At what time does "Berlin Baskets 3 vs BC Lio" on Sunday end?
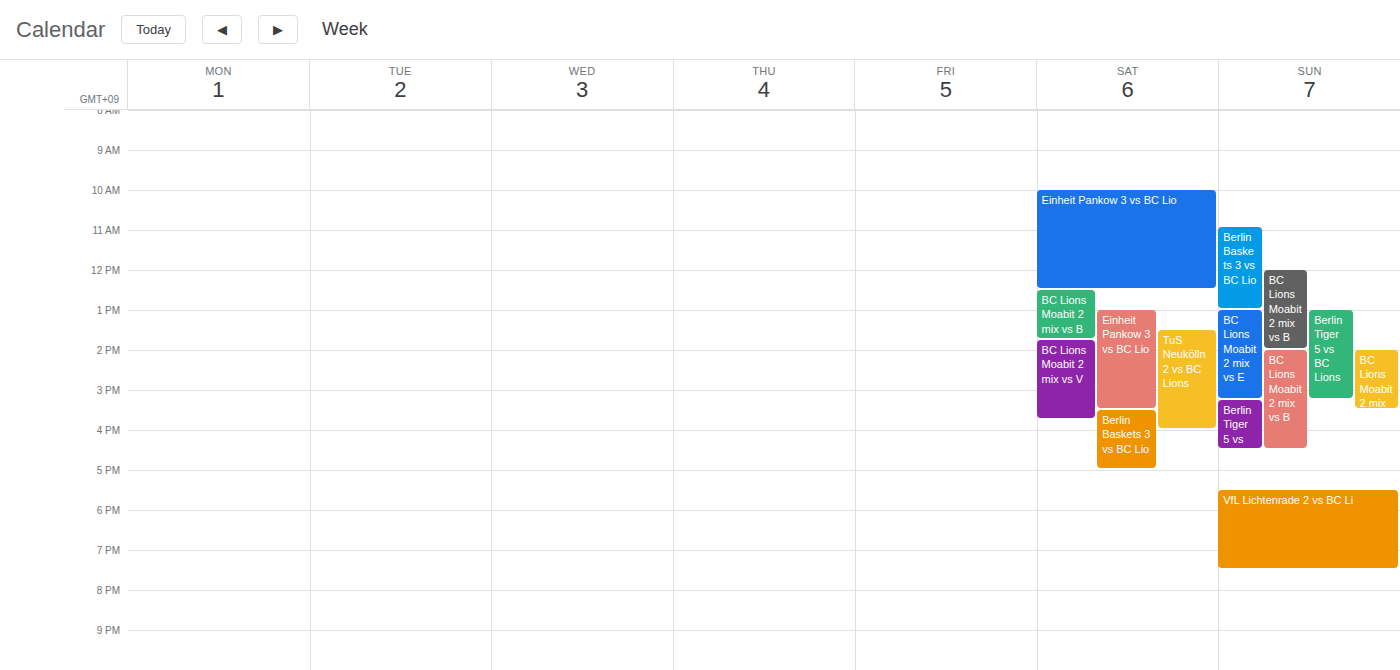
1:00 PM